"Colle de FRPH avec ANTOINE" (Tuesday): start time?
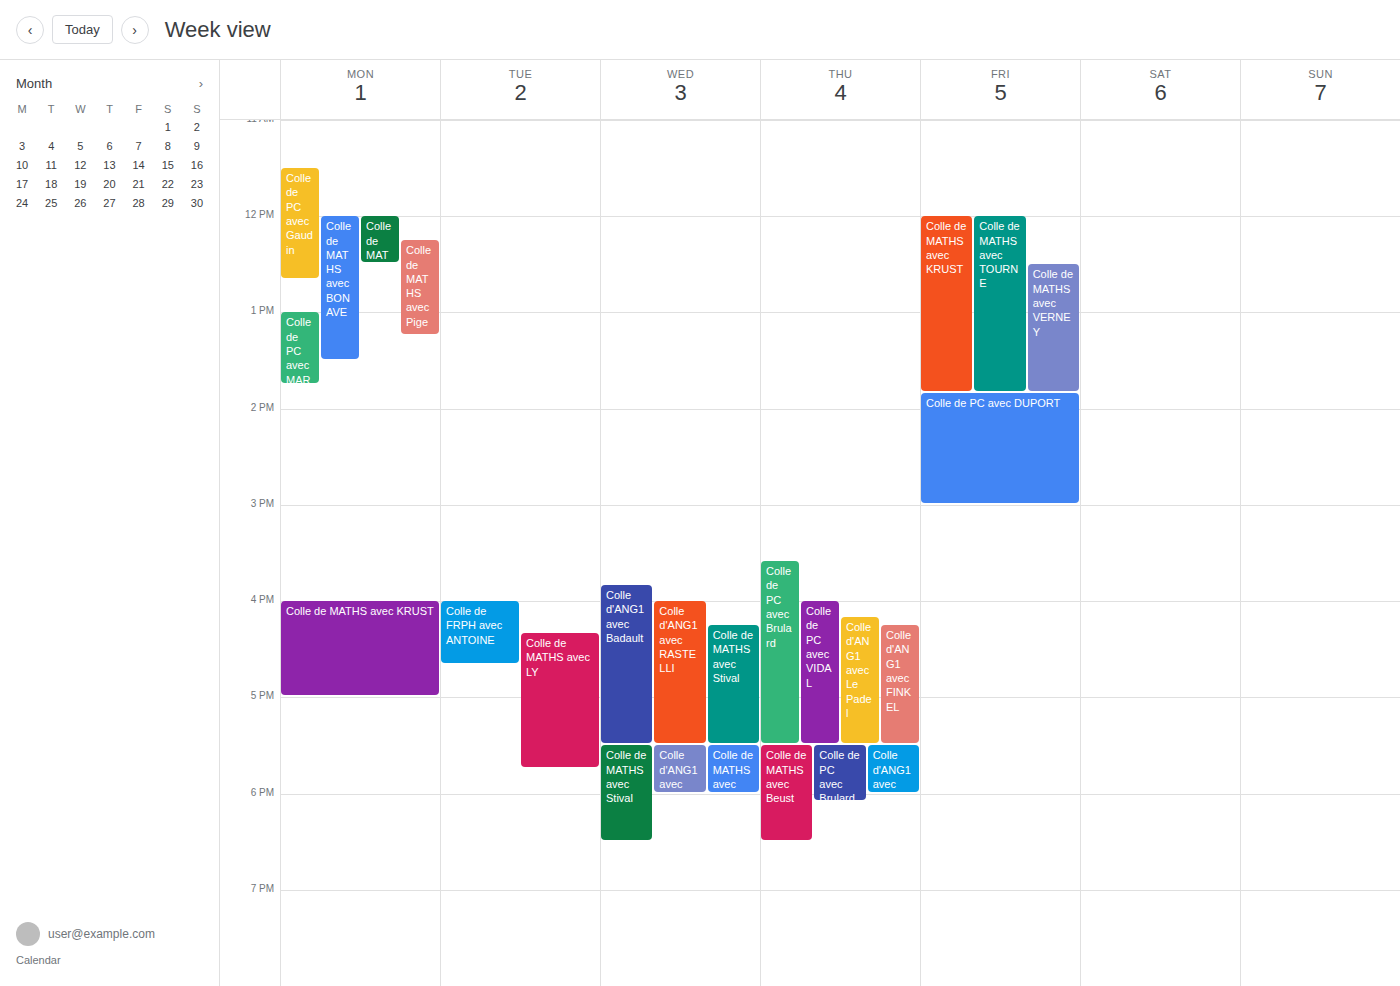
16:00